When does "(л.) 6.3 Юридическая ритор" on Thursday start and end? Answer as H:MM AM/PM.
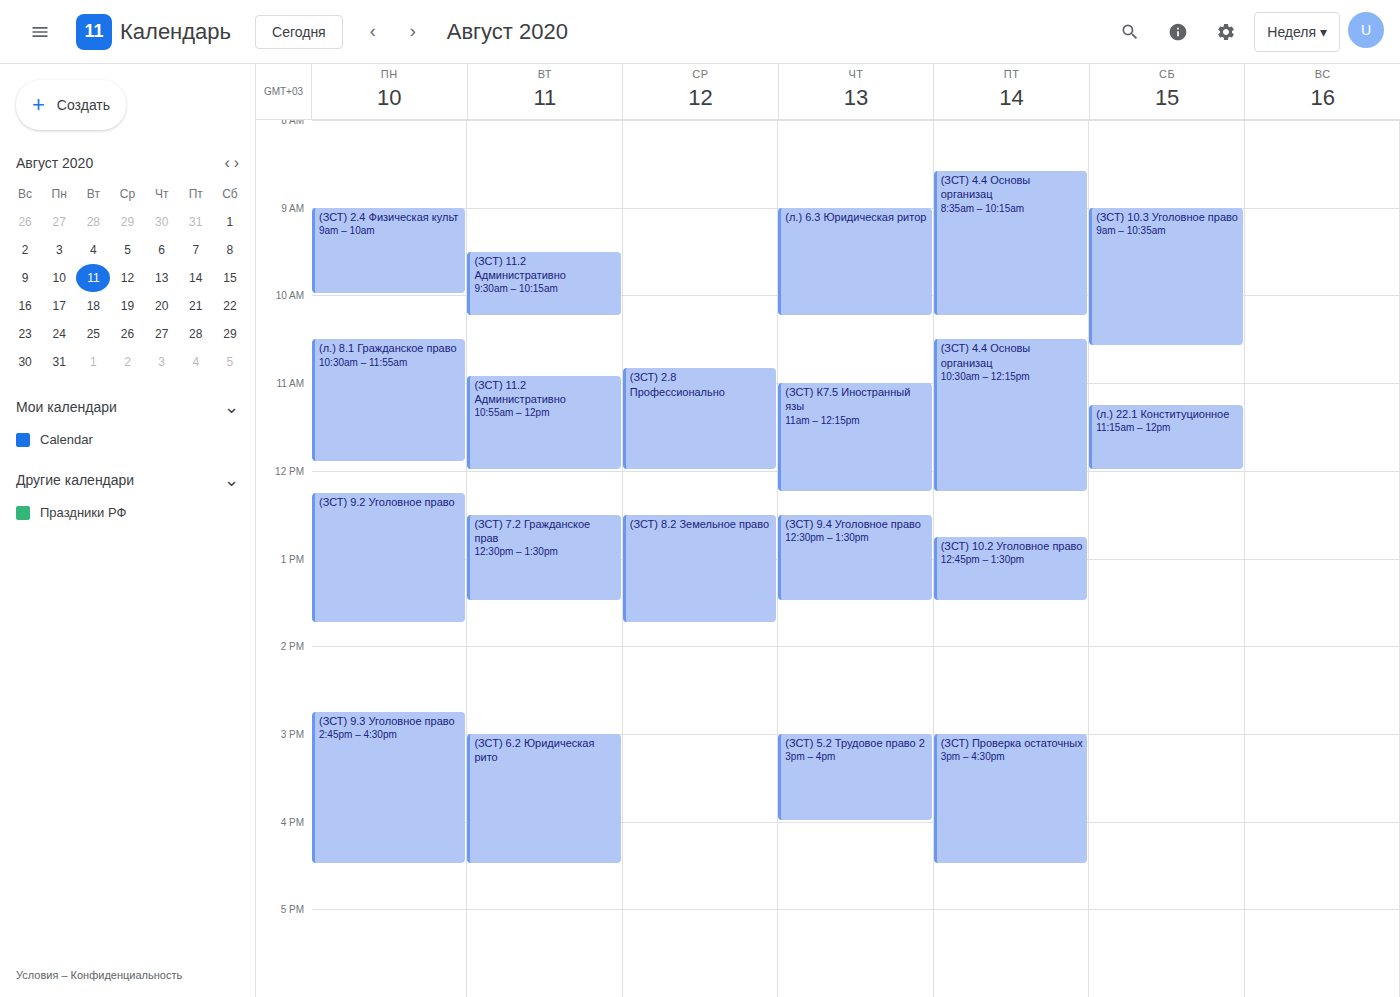
9:00 AM to 10:15 AM